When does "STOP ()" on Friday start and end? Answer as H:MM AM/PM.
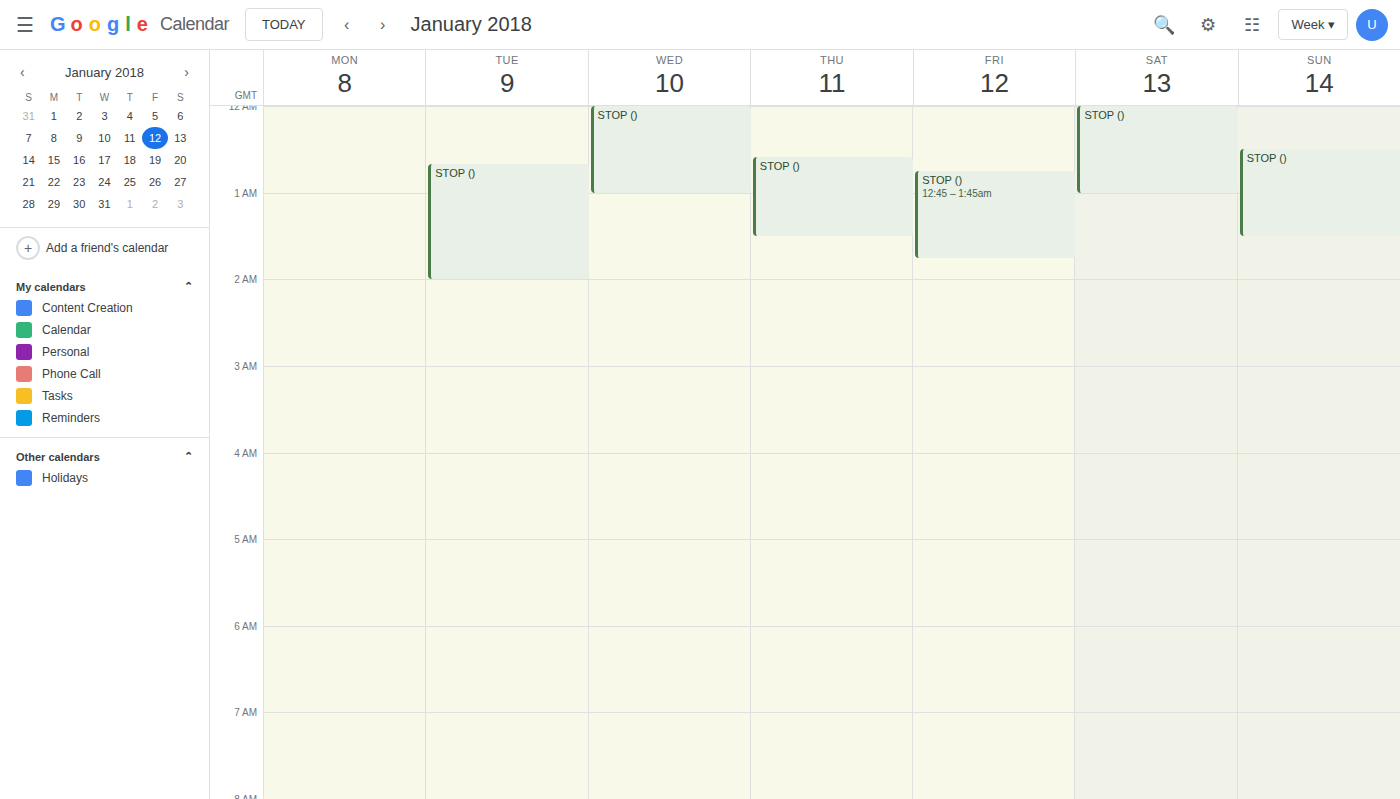
12:45 AM to 1:45 AM